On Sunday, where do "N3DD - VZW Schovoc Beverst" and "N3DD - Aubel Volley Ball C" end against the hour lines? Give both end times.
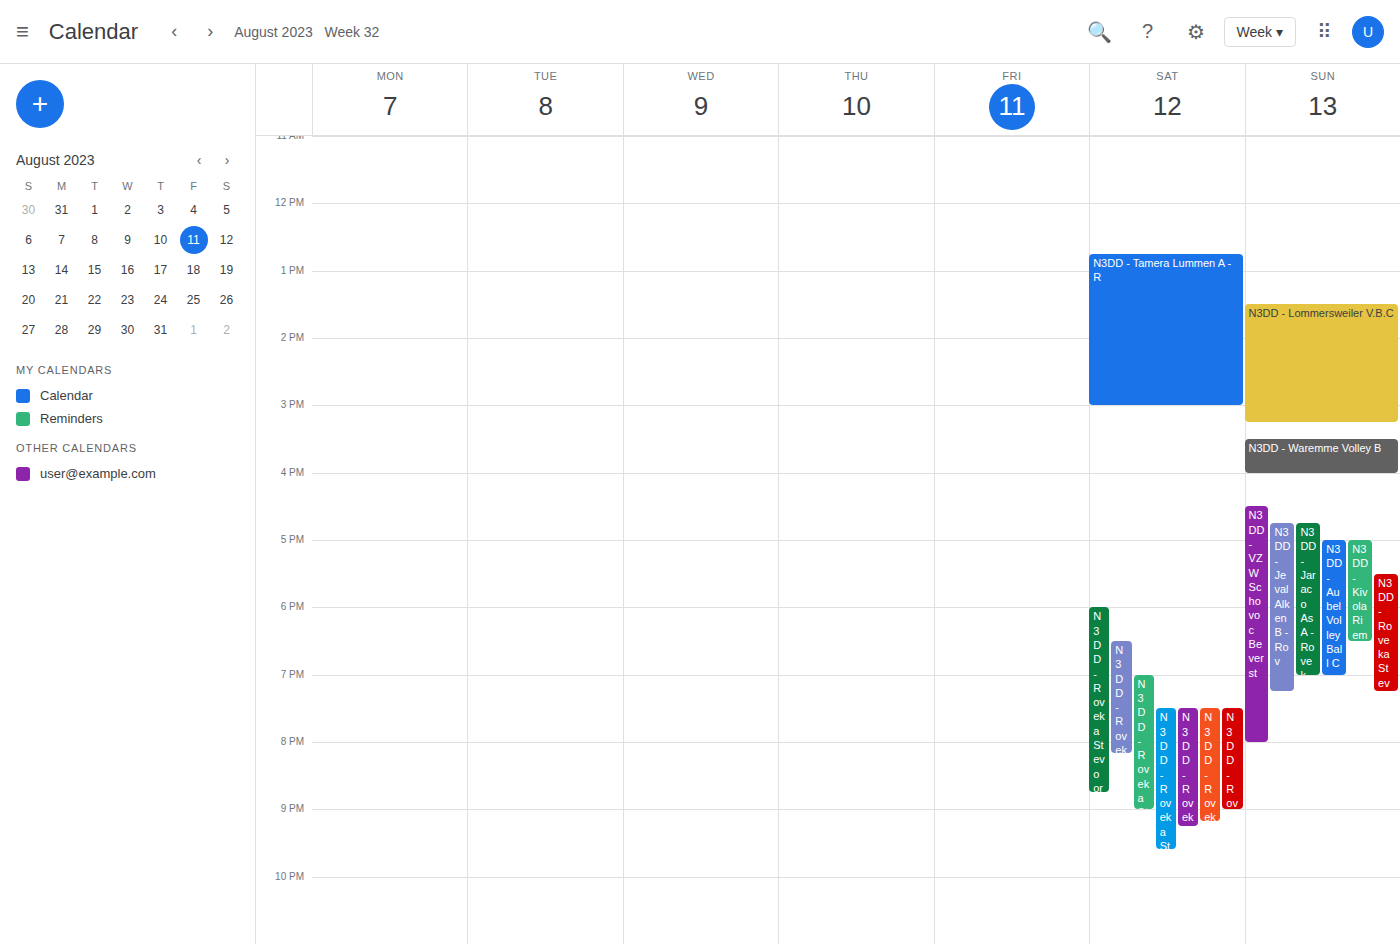
"N3DD - VZW Schovoc Beverst": 8:00 PM, exactly on the 8 PM line. "N3DD - Aubel Volley Ball C": 7:00 PM, exactly on the 7 PM line.